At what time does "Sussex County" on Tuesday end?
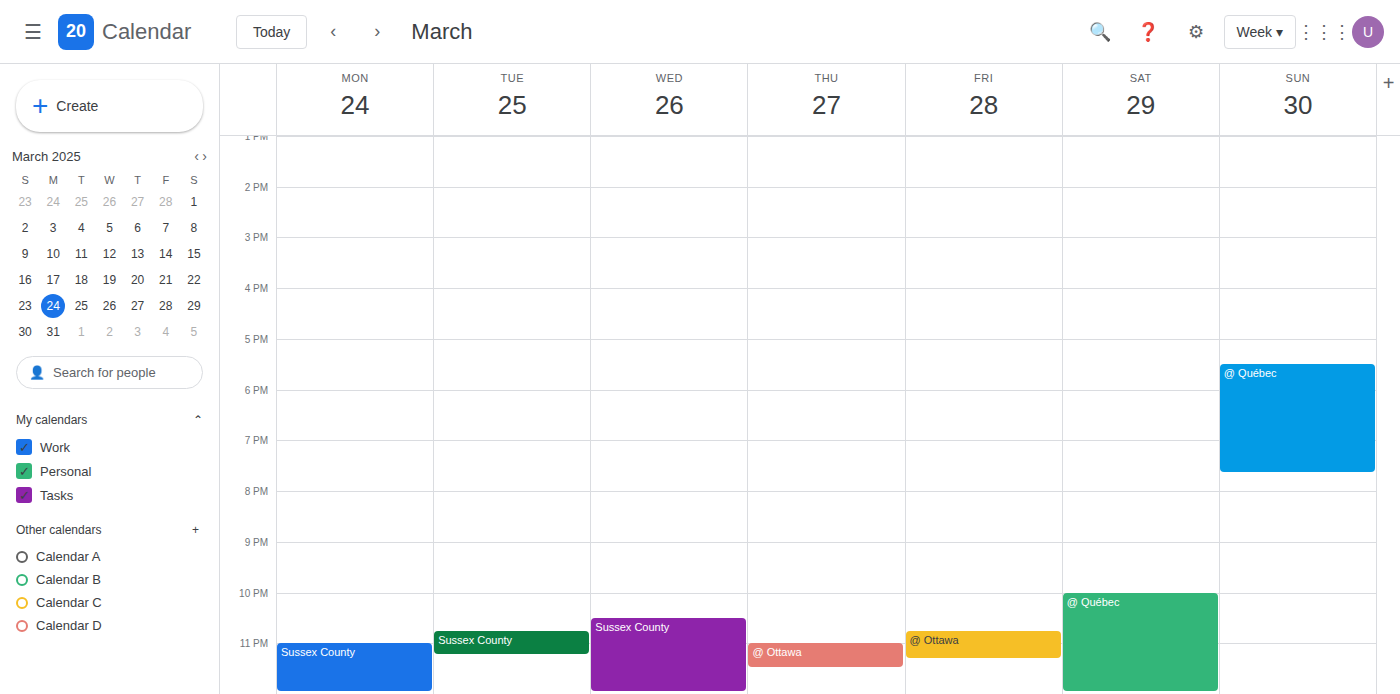
11:15 PM